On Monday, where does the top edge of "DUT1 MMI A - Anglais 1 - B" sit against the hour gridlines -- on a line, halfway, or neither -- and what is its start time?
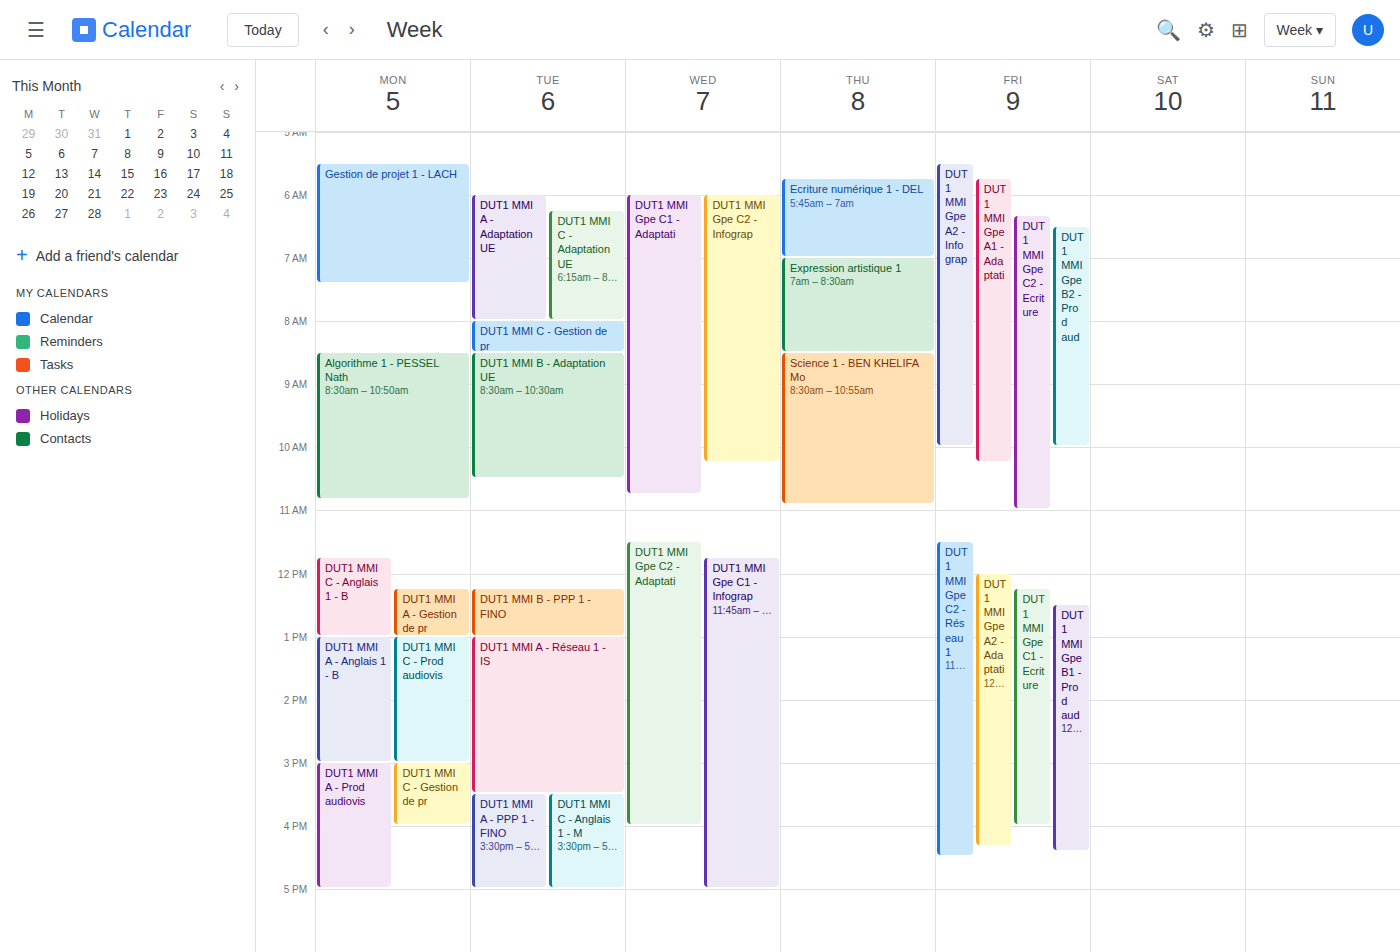
1:00 PM -- exactly on the 1 PM line.